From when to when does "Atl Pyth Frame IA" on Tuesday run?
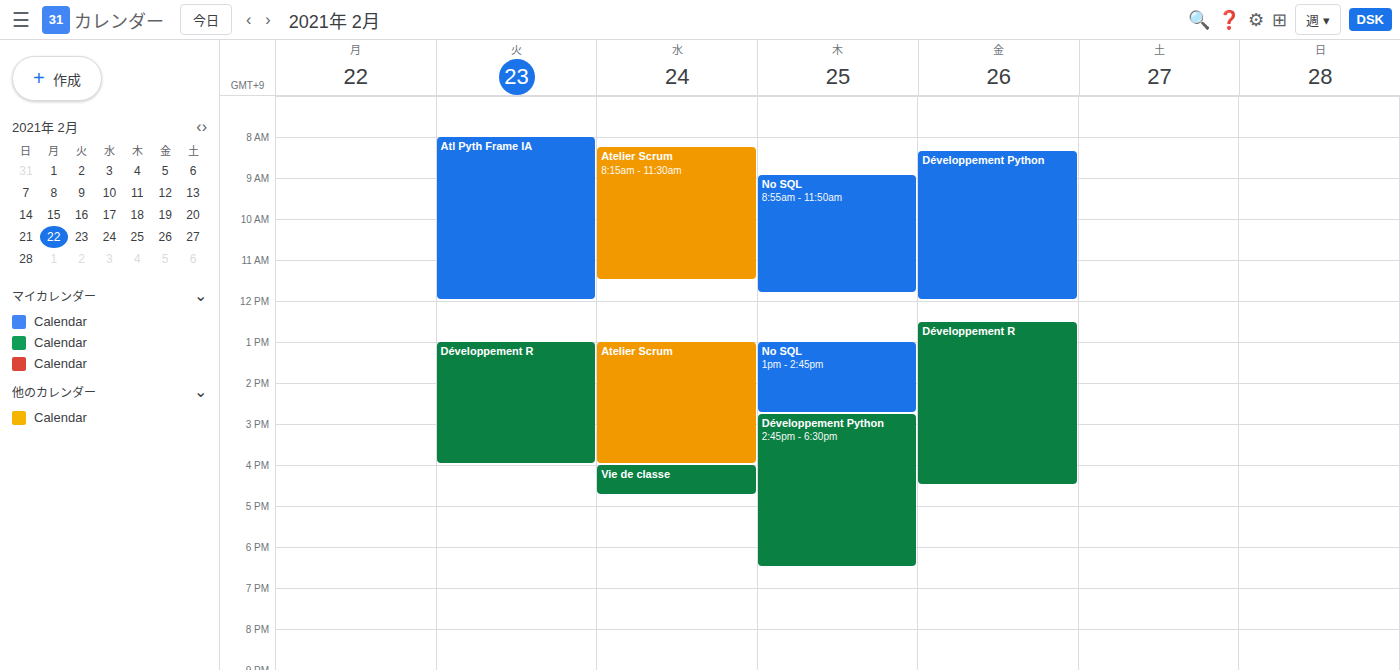
8:00 AM to 12:00 PM